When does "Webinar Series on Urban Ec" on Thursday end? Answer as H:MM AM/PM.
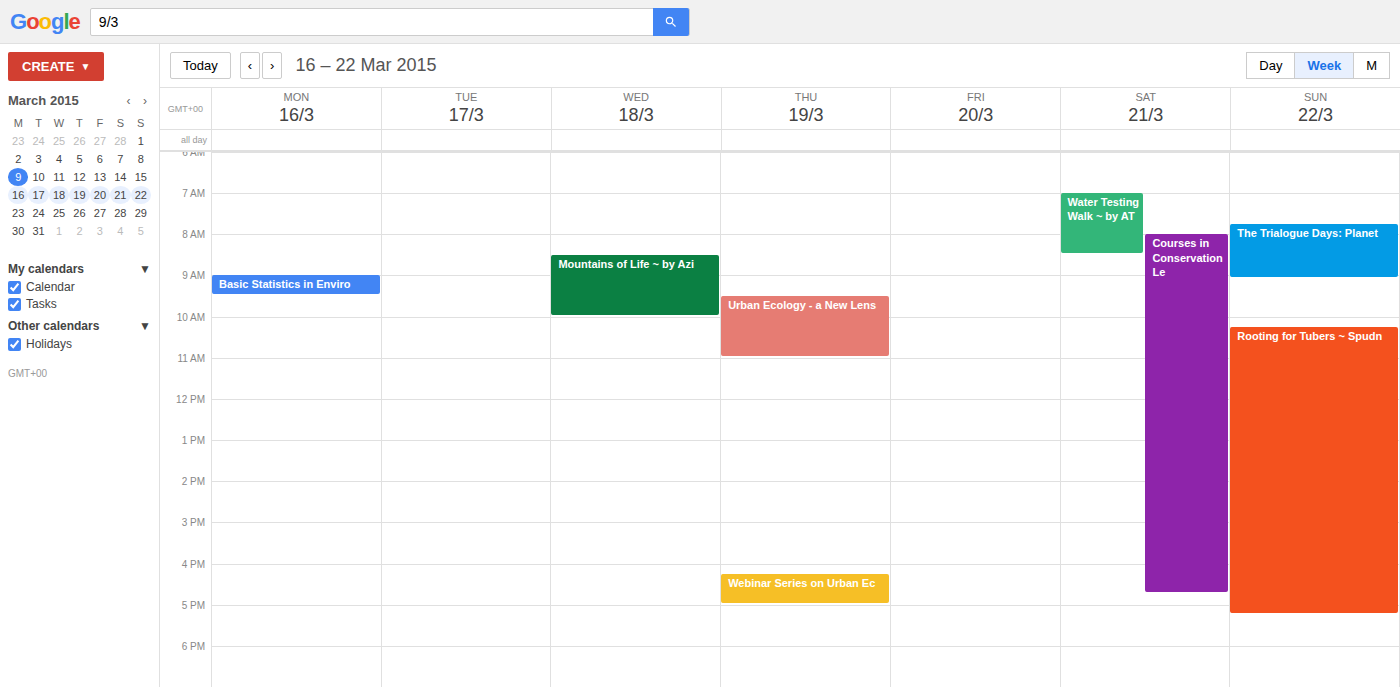
5:00 PM